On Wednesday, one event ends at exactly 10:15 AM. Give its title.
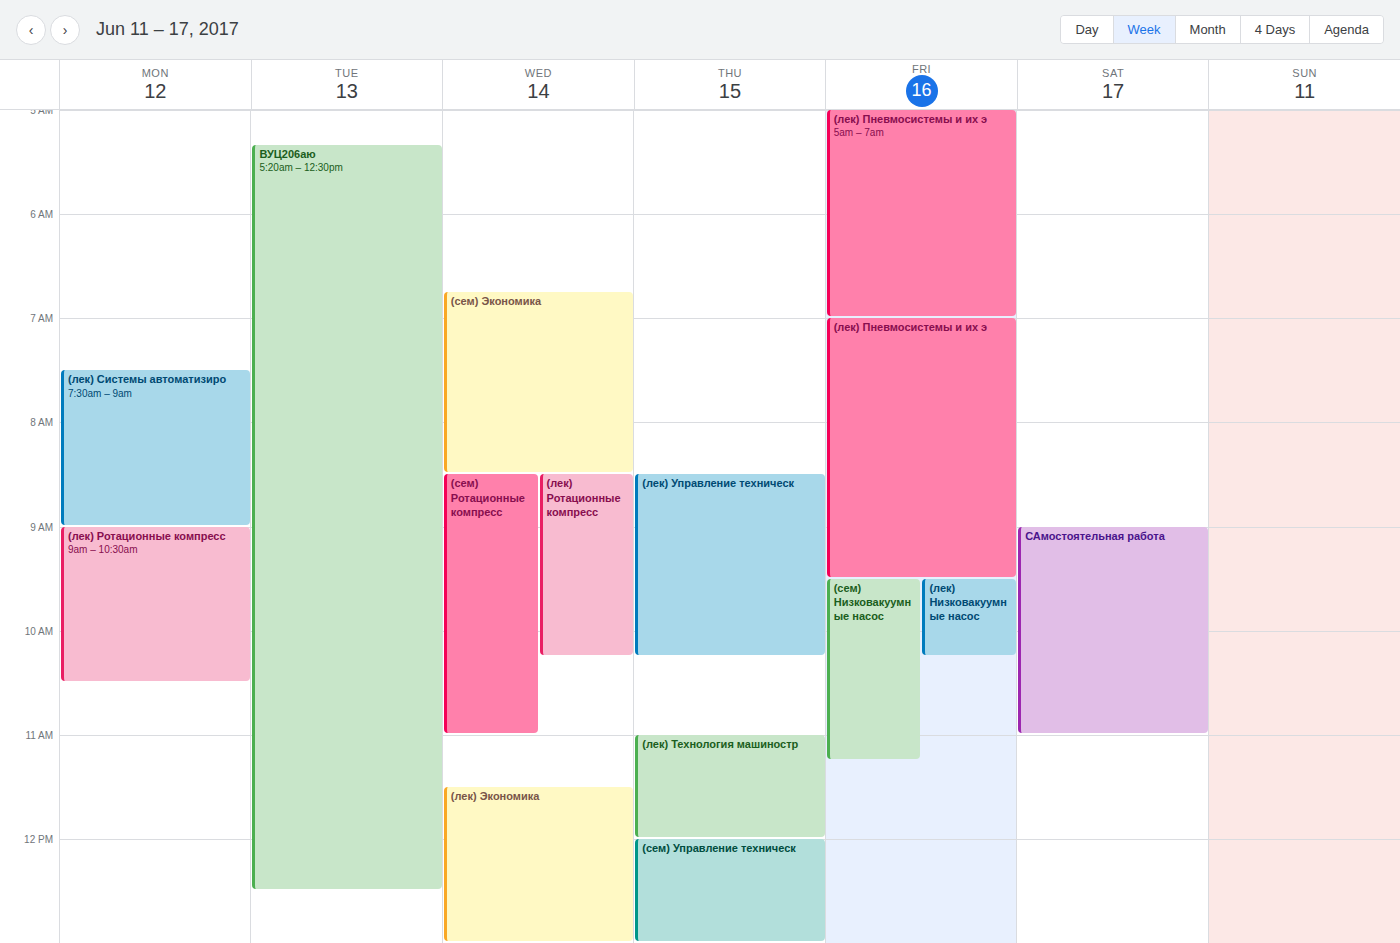
"(лек) Ротационные компресс"